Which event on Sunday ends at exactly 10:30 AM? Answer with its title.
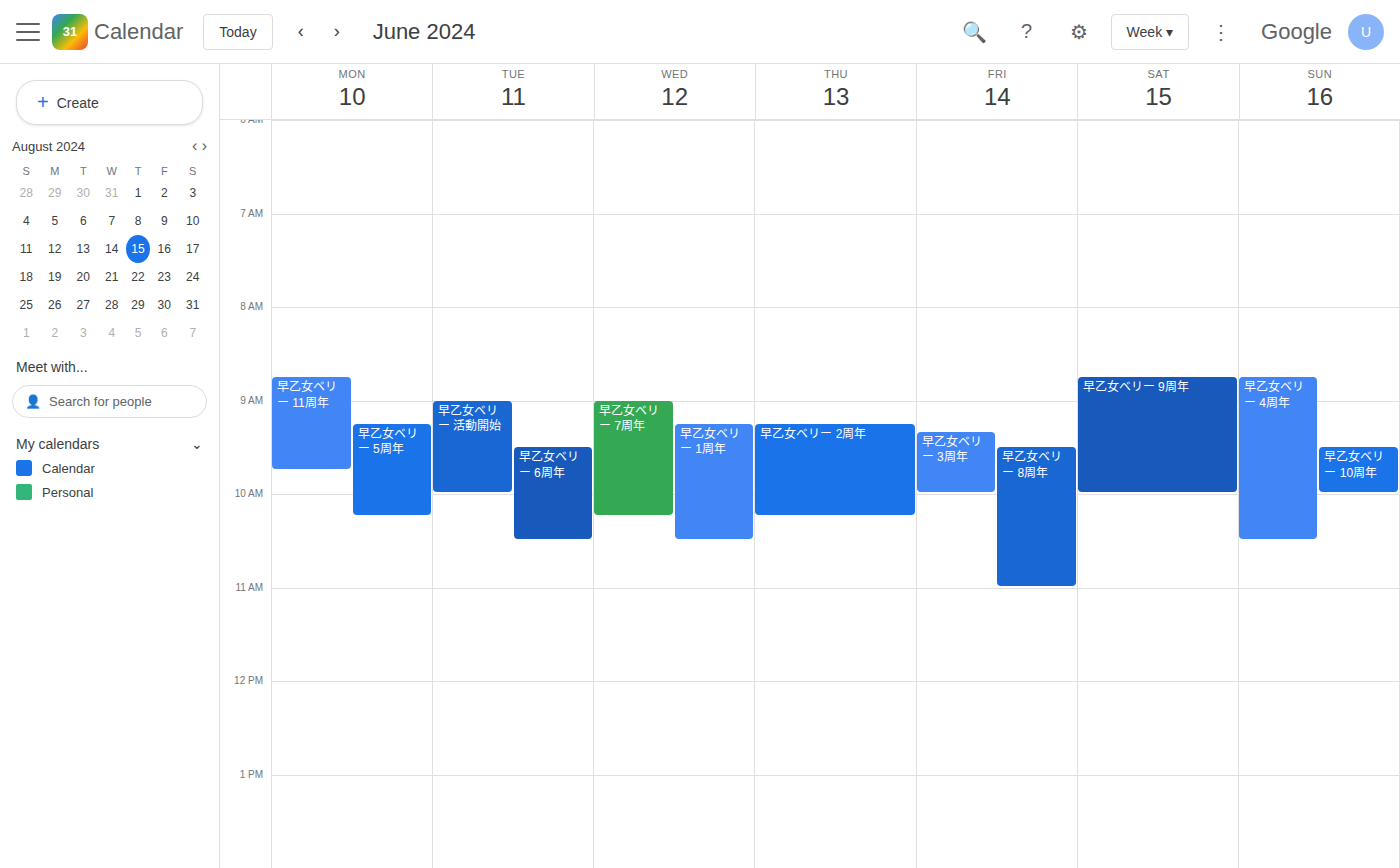
"早乙女ベリー 4周年"